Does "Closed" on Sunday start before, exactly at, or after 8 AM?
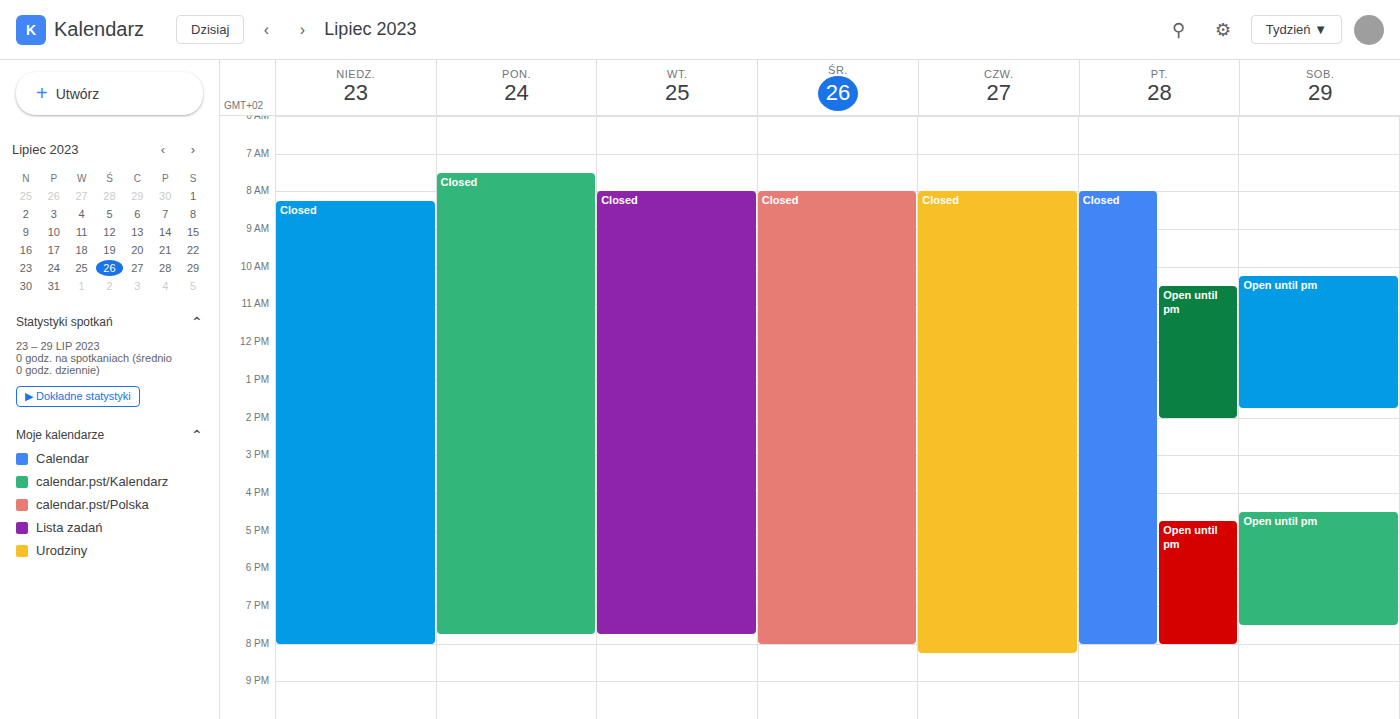
8:15 AM -- after 8 AM, 15 minutes below the 8 AM line.